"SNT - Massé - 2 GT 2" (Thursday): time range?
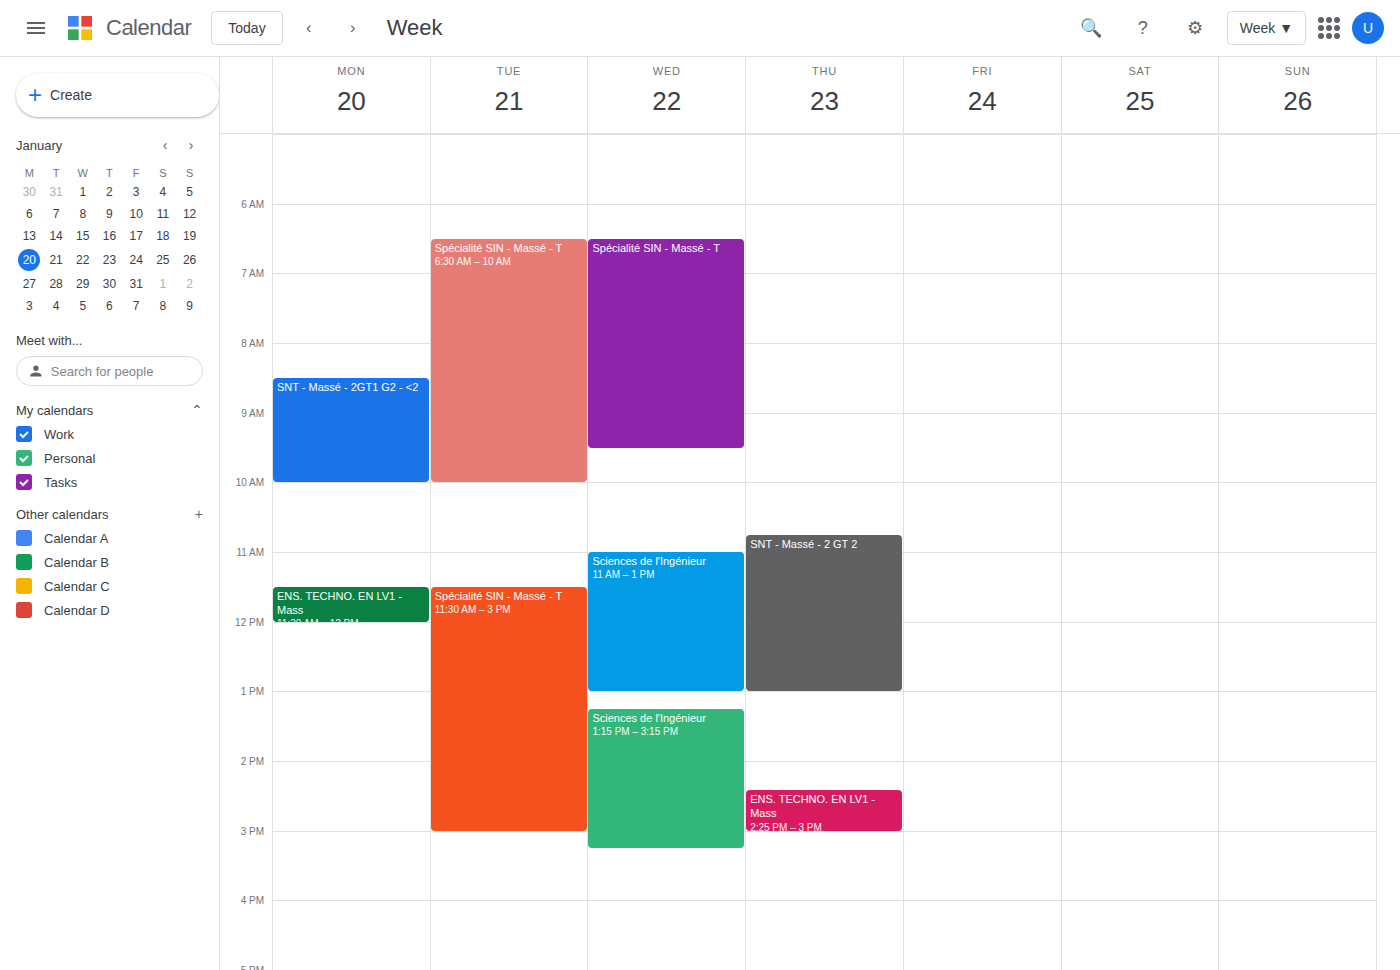
10:45 AM to 1:00 PM